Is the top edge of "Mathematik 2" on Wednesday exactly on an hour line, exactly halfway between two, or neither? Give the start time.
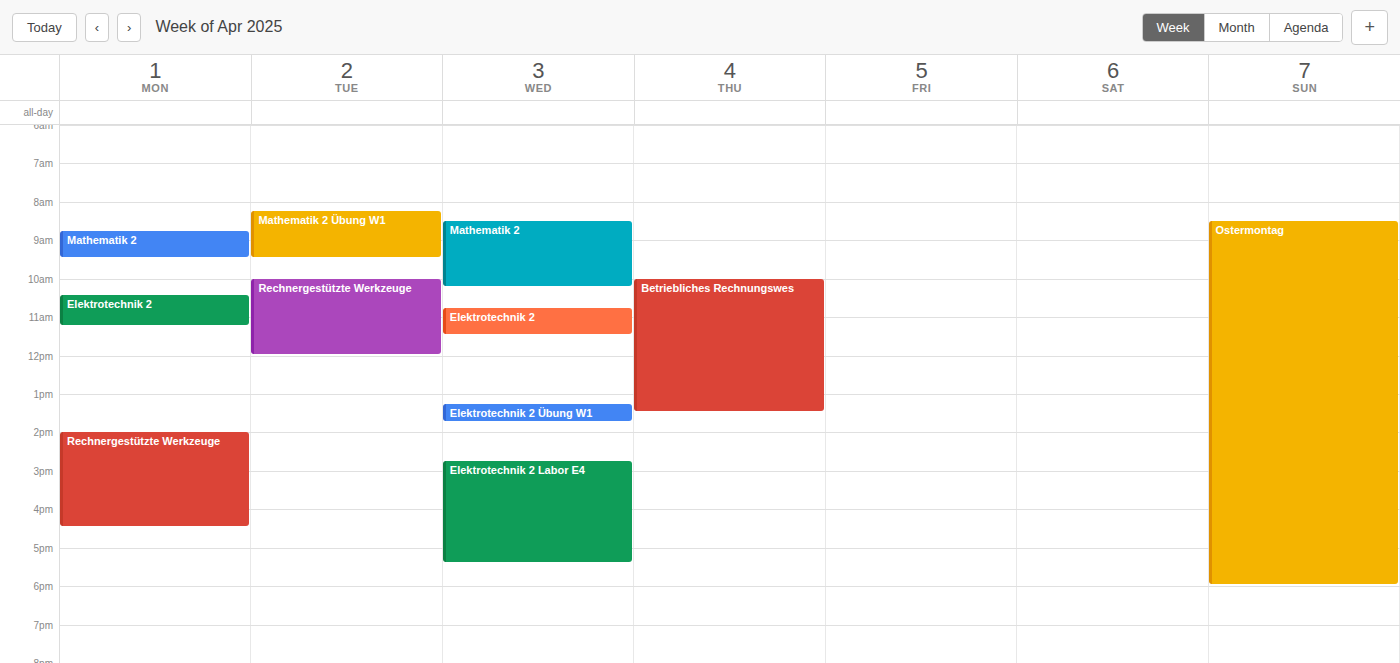
8:30 AM -- halfway between the 8 AM and 9 AM lines.